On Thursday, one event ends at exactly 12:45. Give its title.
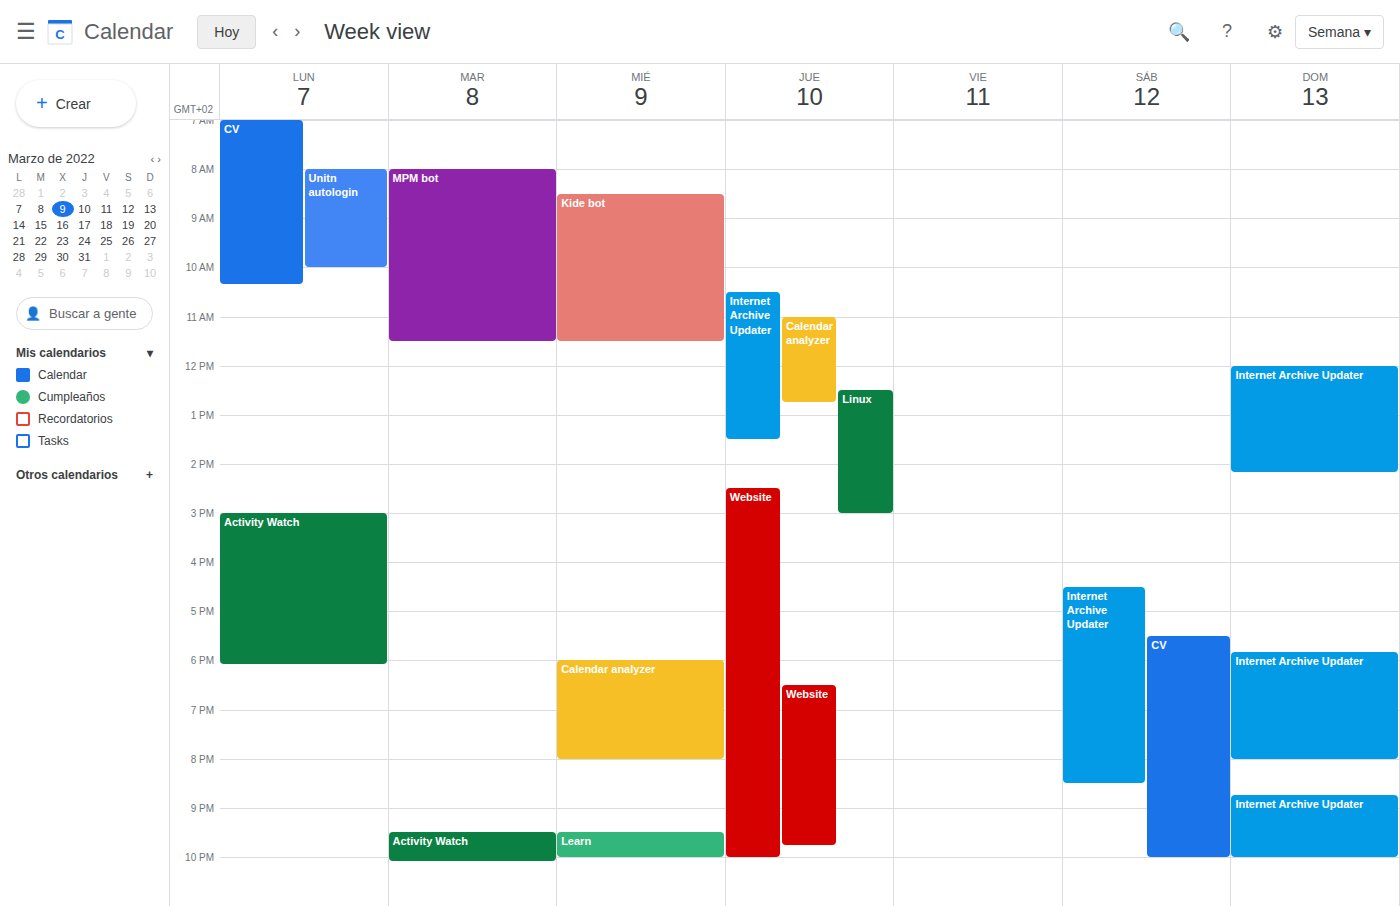
"Calendar analyzer"